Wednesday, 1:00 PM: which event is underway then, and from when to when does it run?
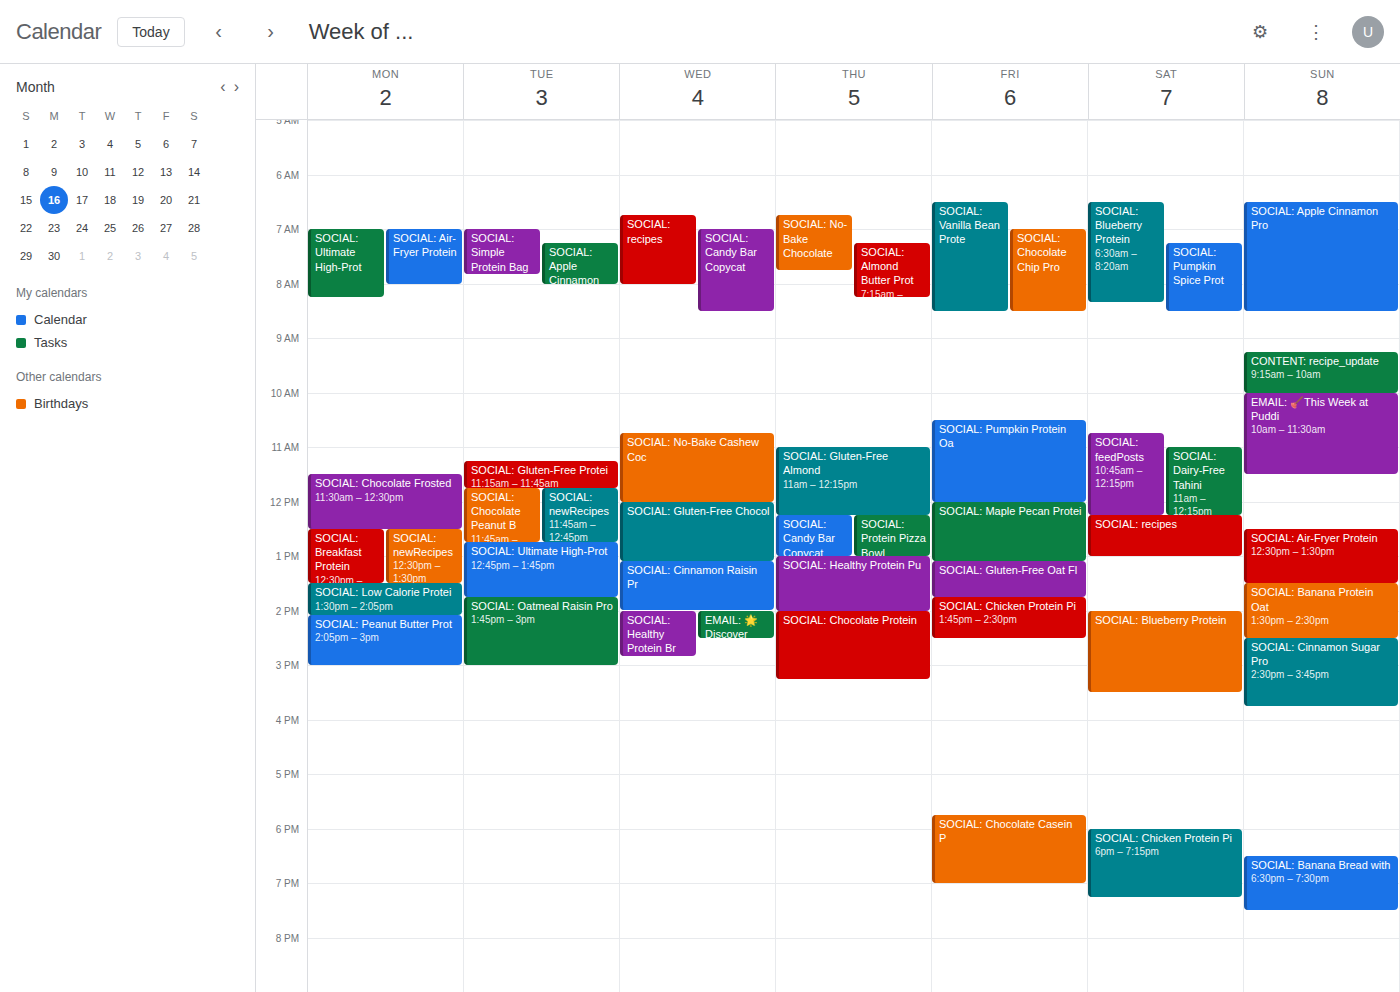
"SOCIAL: Gluten-Free Chocol", 12:00 PM to 1:05 PM